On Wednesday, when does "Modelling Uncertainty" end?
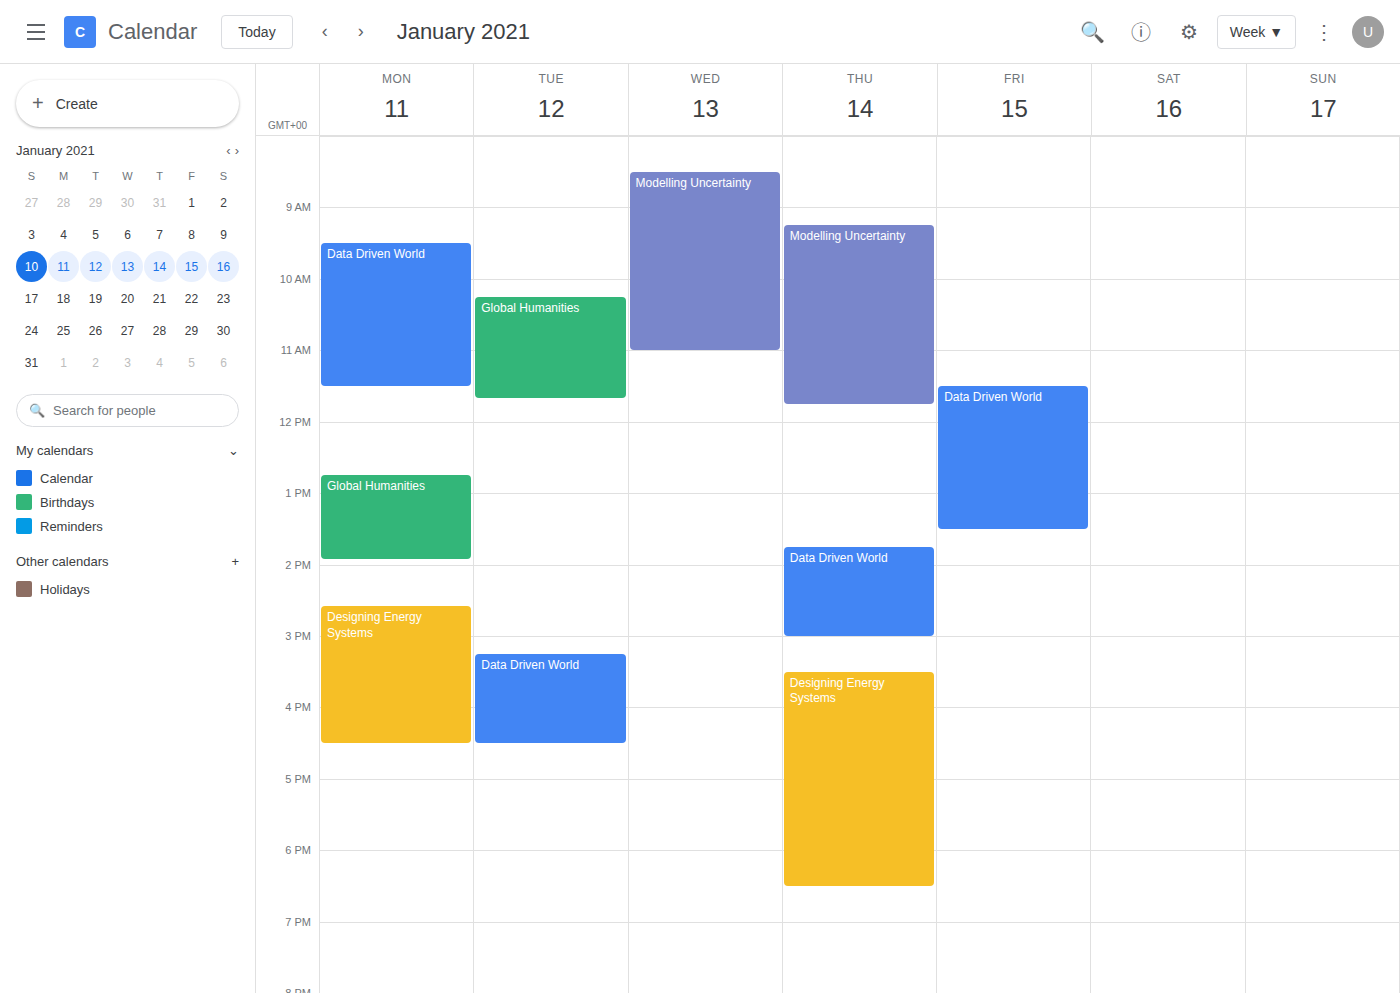
11:00 AM